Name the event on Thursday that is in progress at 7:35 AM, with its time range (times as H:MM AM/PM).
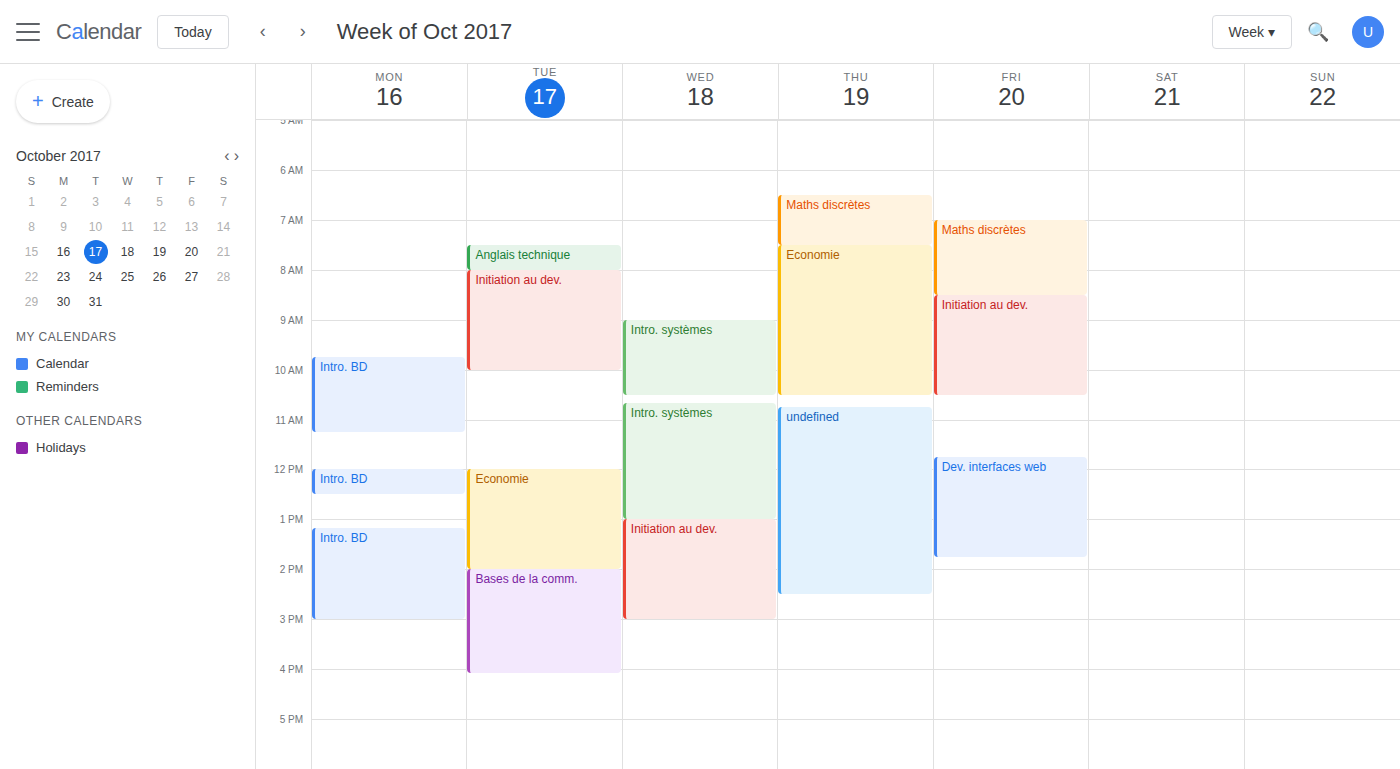
"Economie", 7:30 AM to 10:30 AM